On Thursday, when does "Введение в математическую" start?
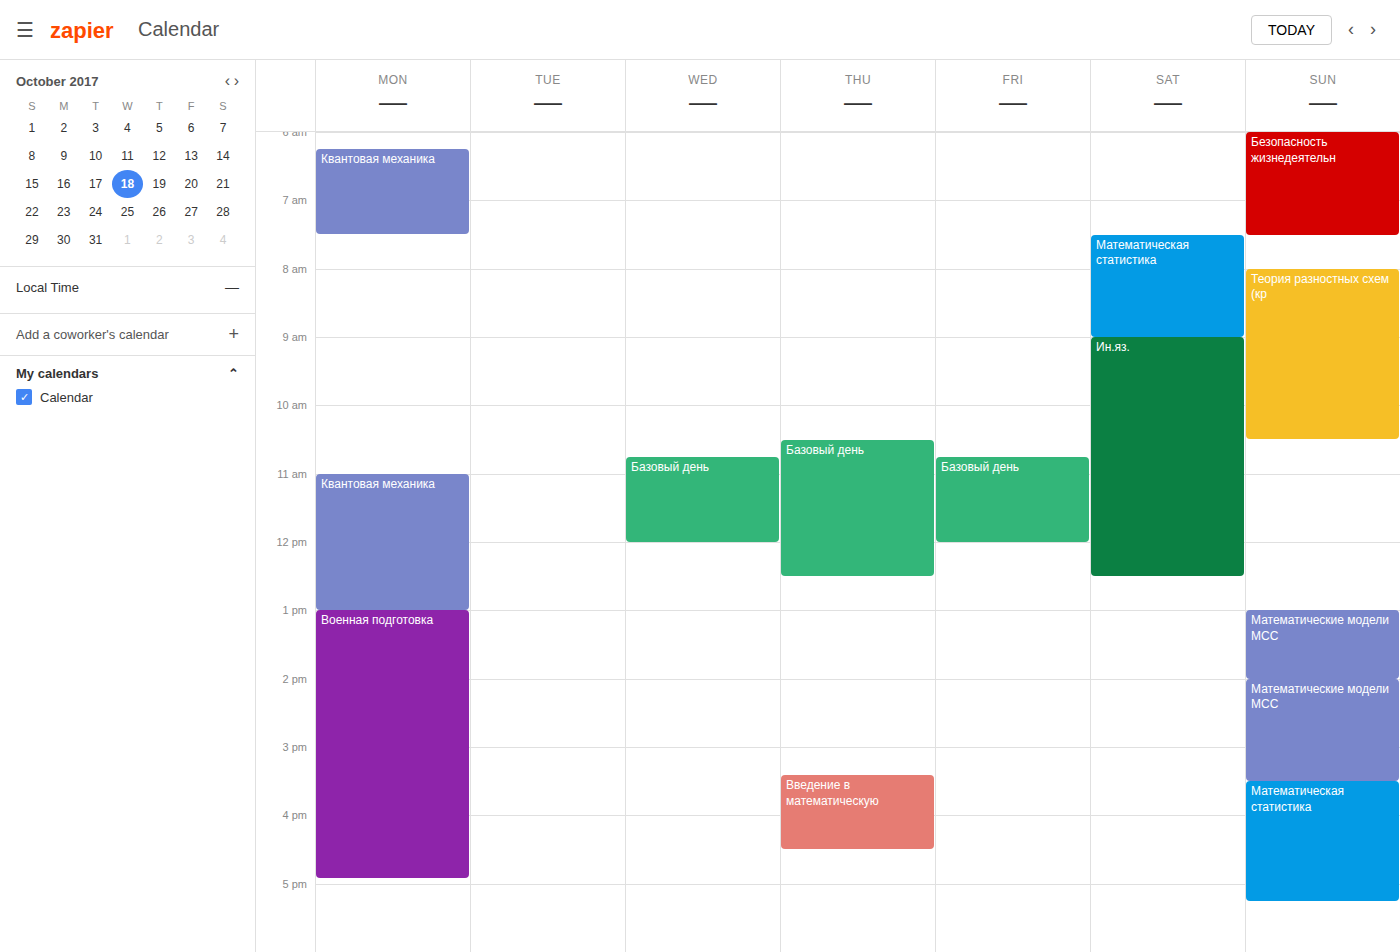
3:25 PM